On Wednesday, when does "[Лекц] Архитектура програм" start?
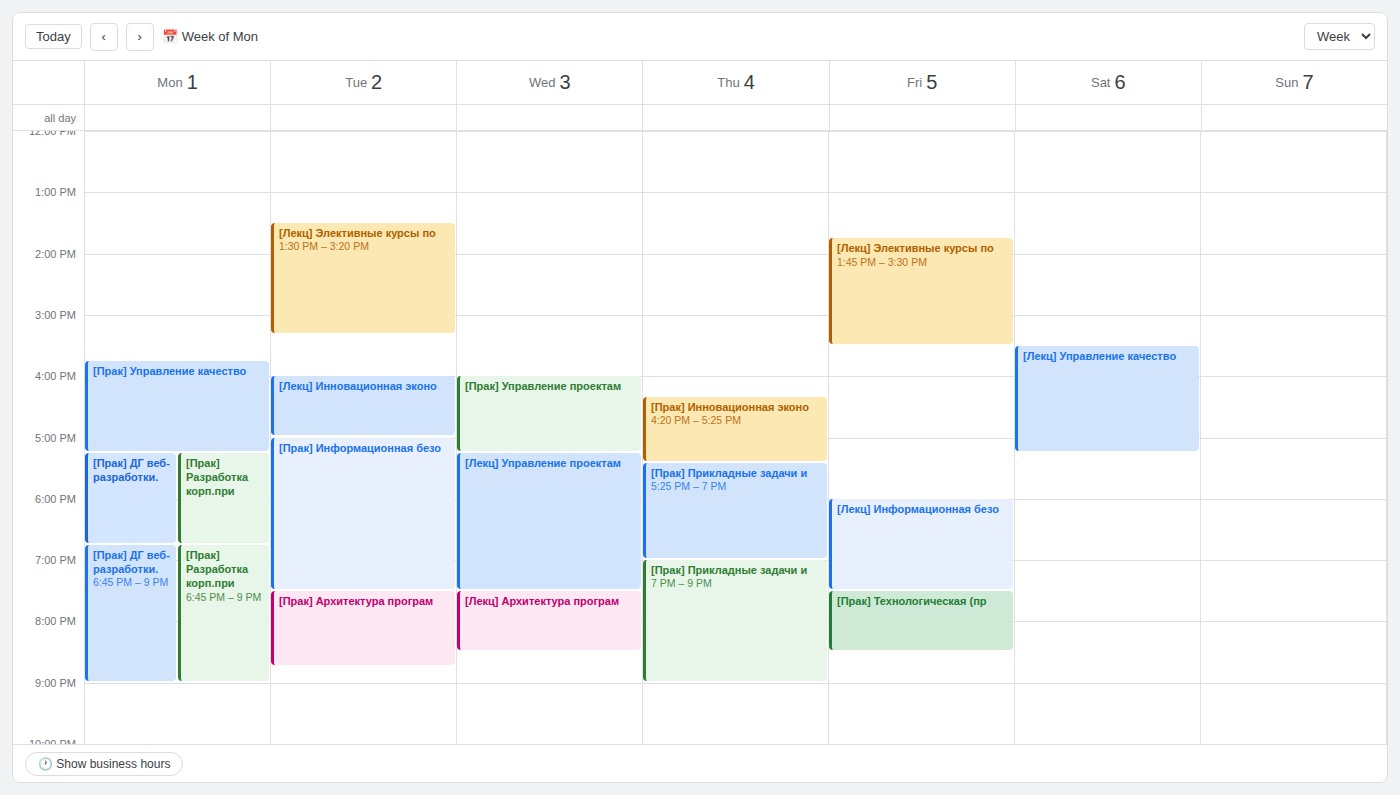
7:30 PM